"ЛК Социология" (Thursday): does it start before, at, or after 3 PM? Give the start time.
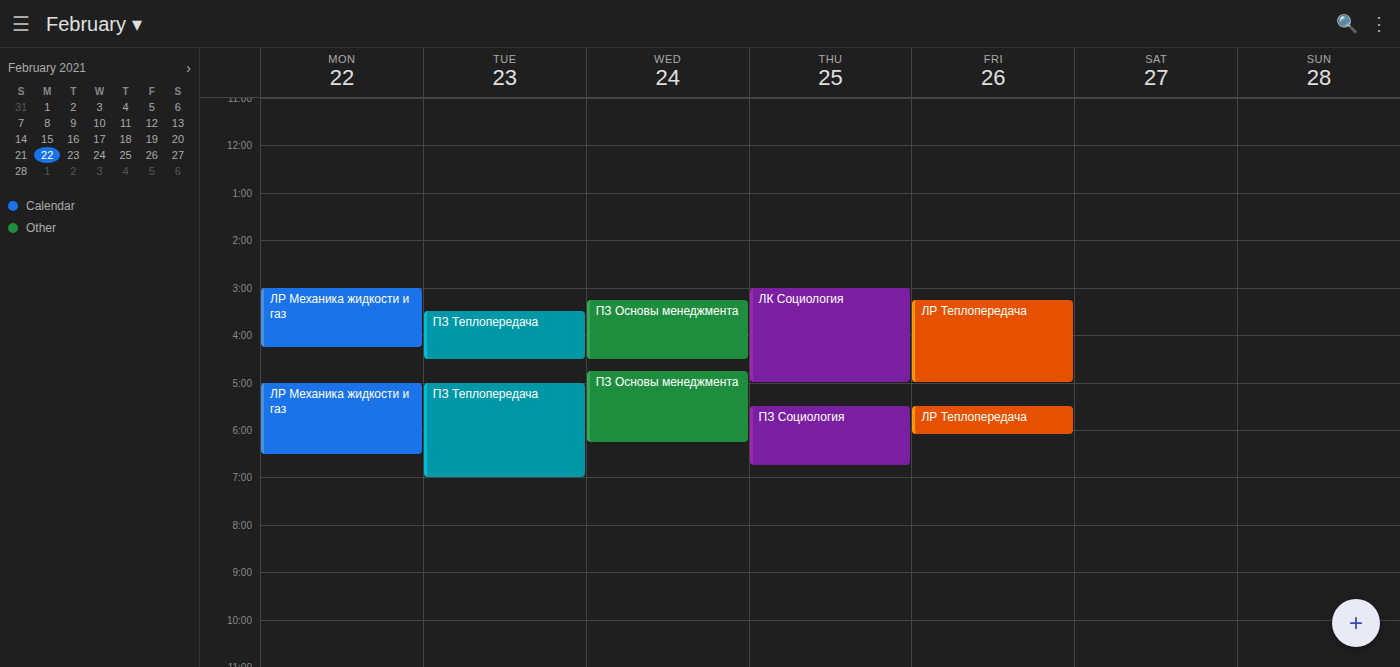
3:00 PM -- exactly at 3 PM, on the 3 PM line.